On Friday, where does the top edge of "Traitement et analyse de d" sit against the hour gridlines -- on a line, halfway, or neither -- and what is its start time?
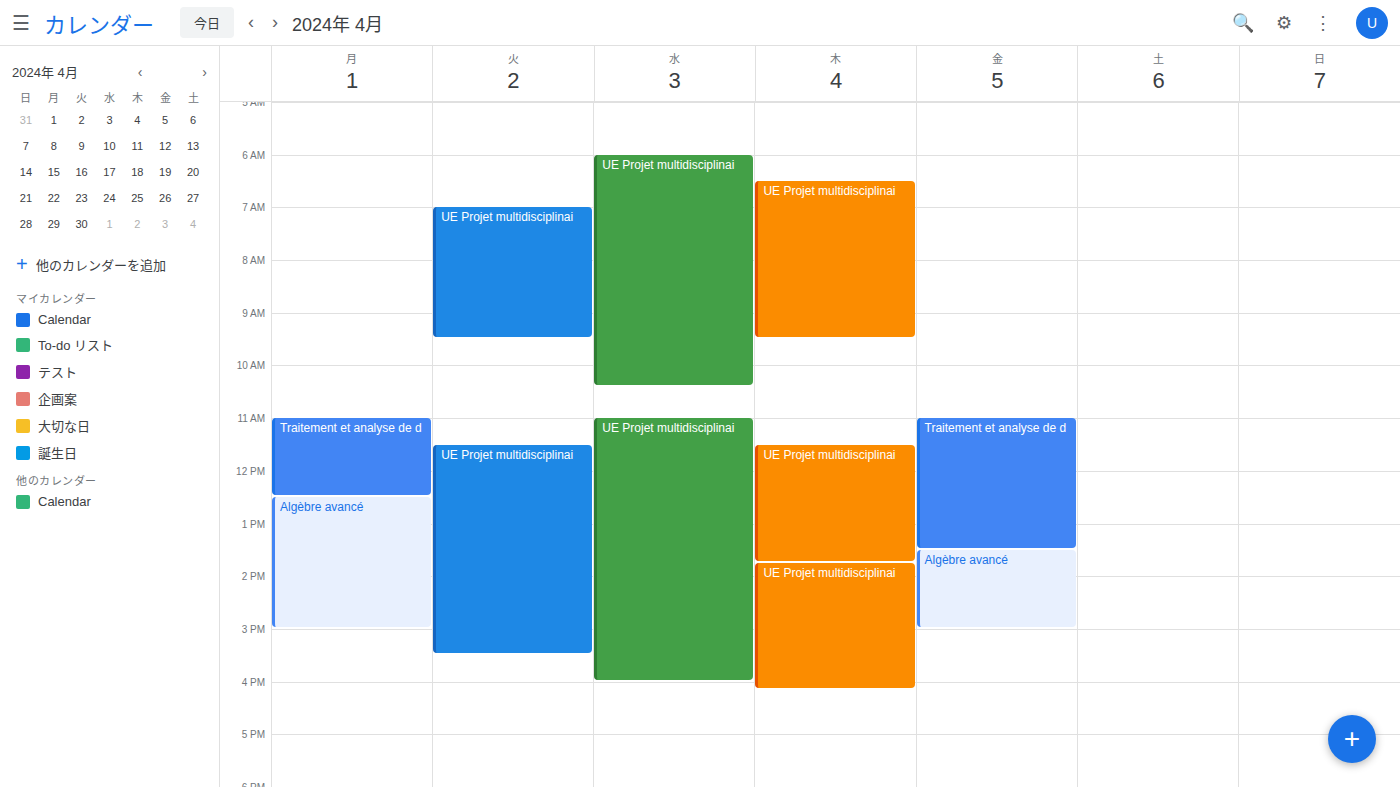
11:00 AM -- exactly on the 11 AM line.